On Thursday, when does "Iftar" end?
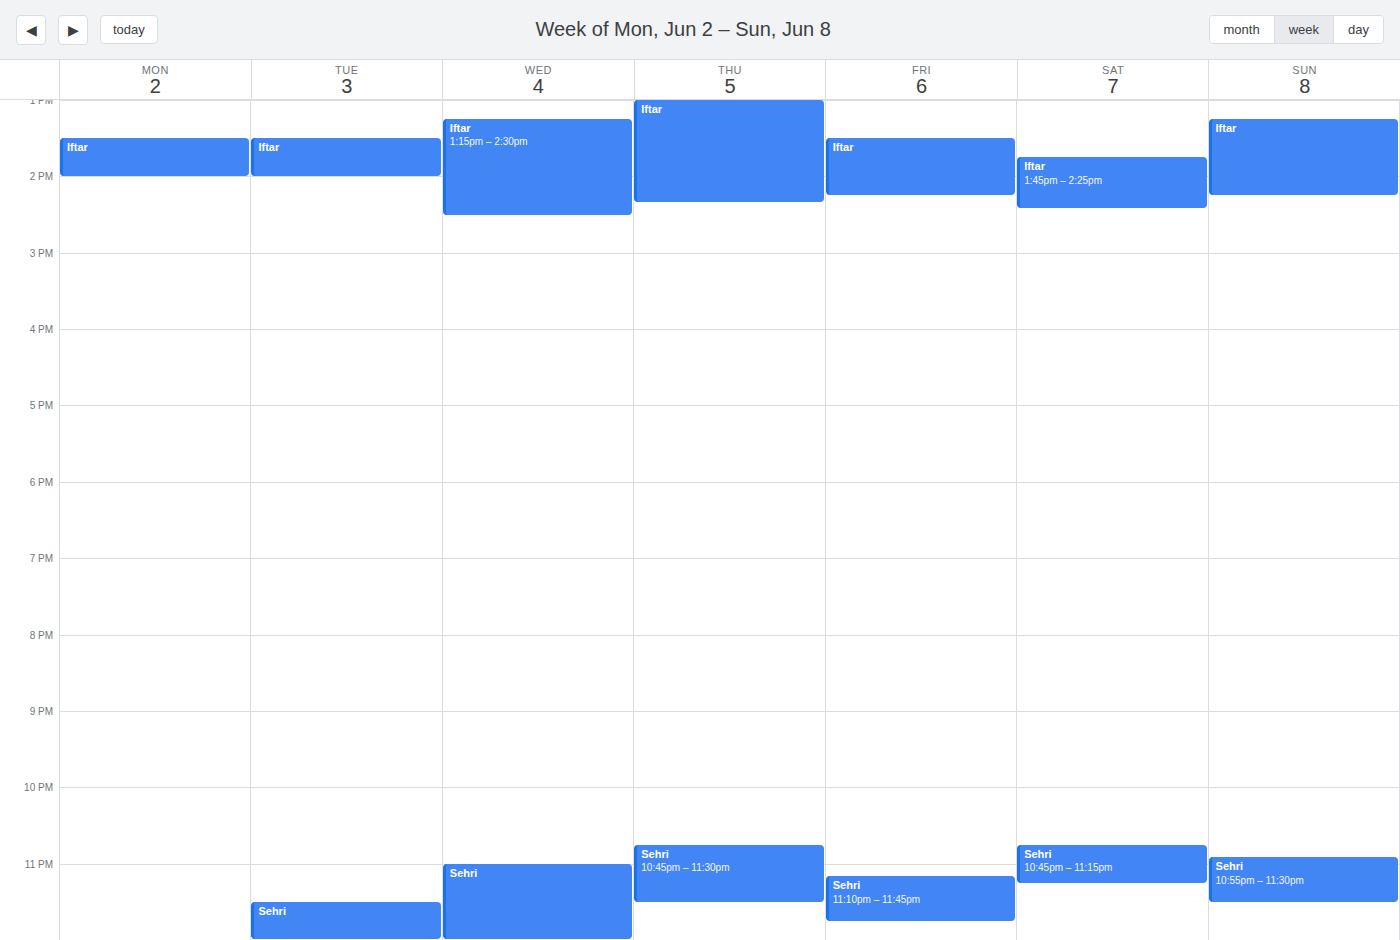
2:20 PM